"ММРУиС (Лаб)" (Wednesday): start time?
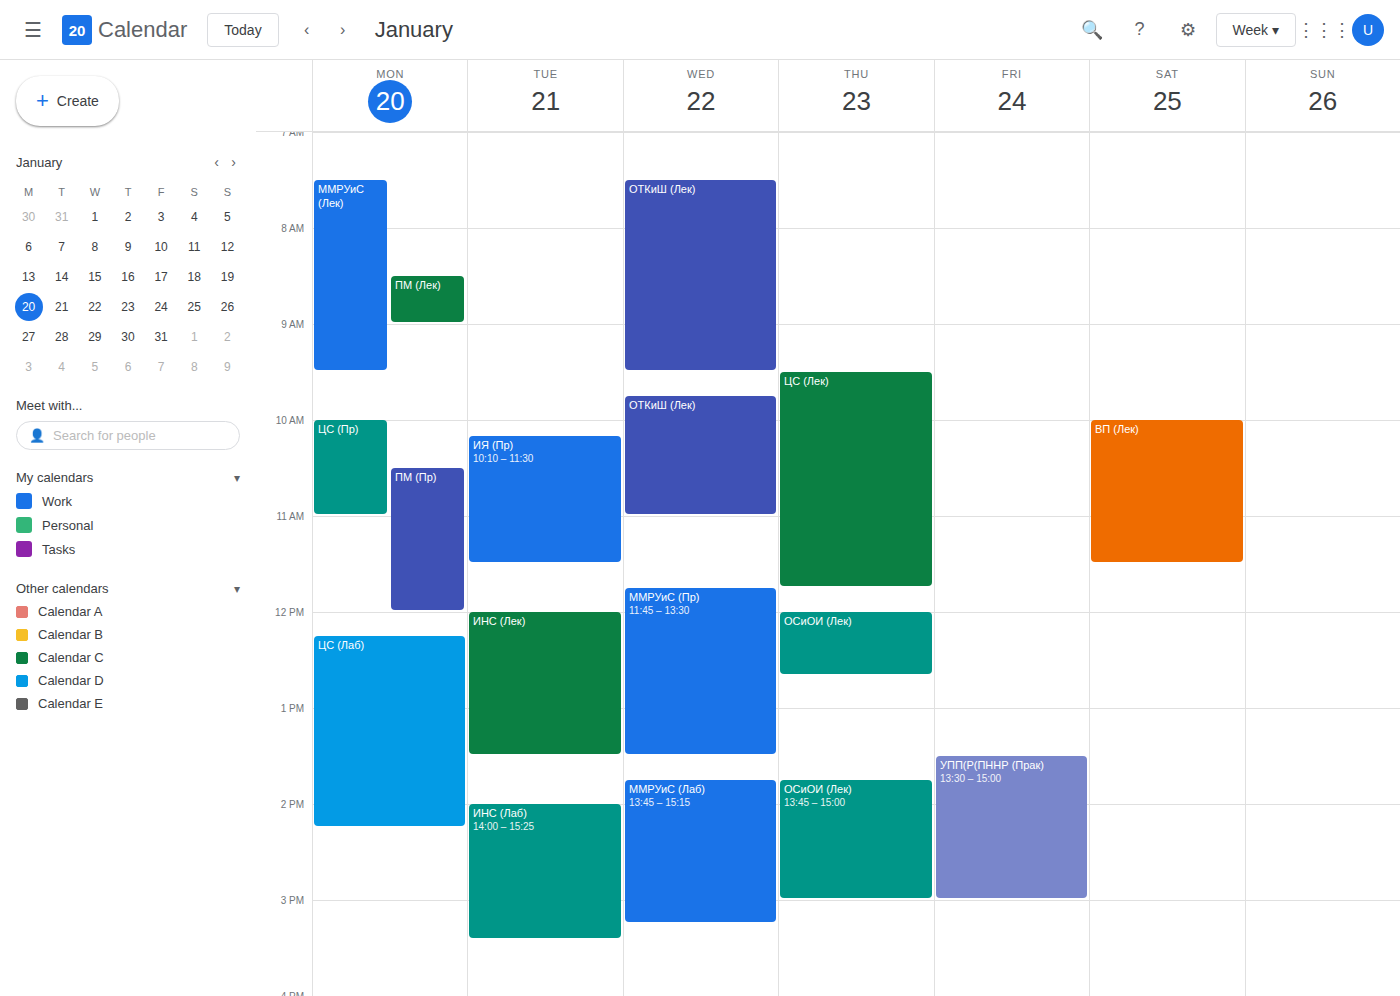
13:45